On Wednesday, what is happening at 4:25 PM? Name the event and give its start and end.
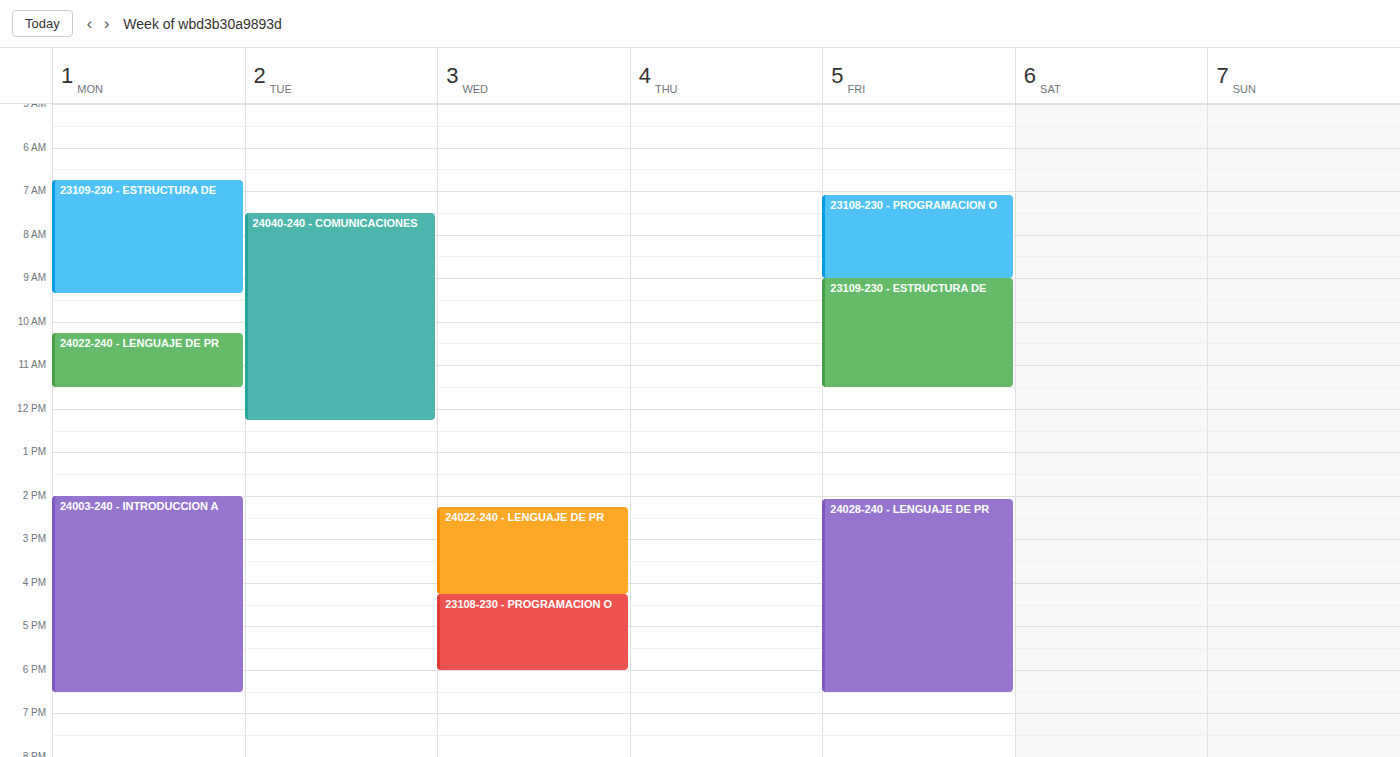
"23108-230 - PROGRAMACION O", 4:15 PM to 6:00 PM